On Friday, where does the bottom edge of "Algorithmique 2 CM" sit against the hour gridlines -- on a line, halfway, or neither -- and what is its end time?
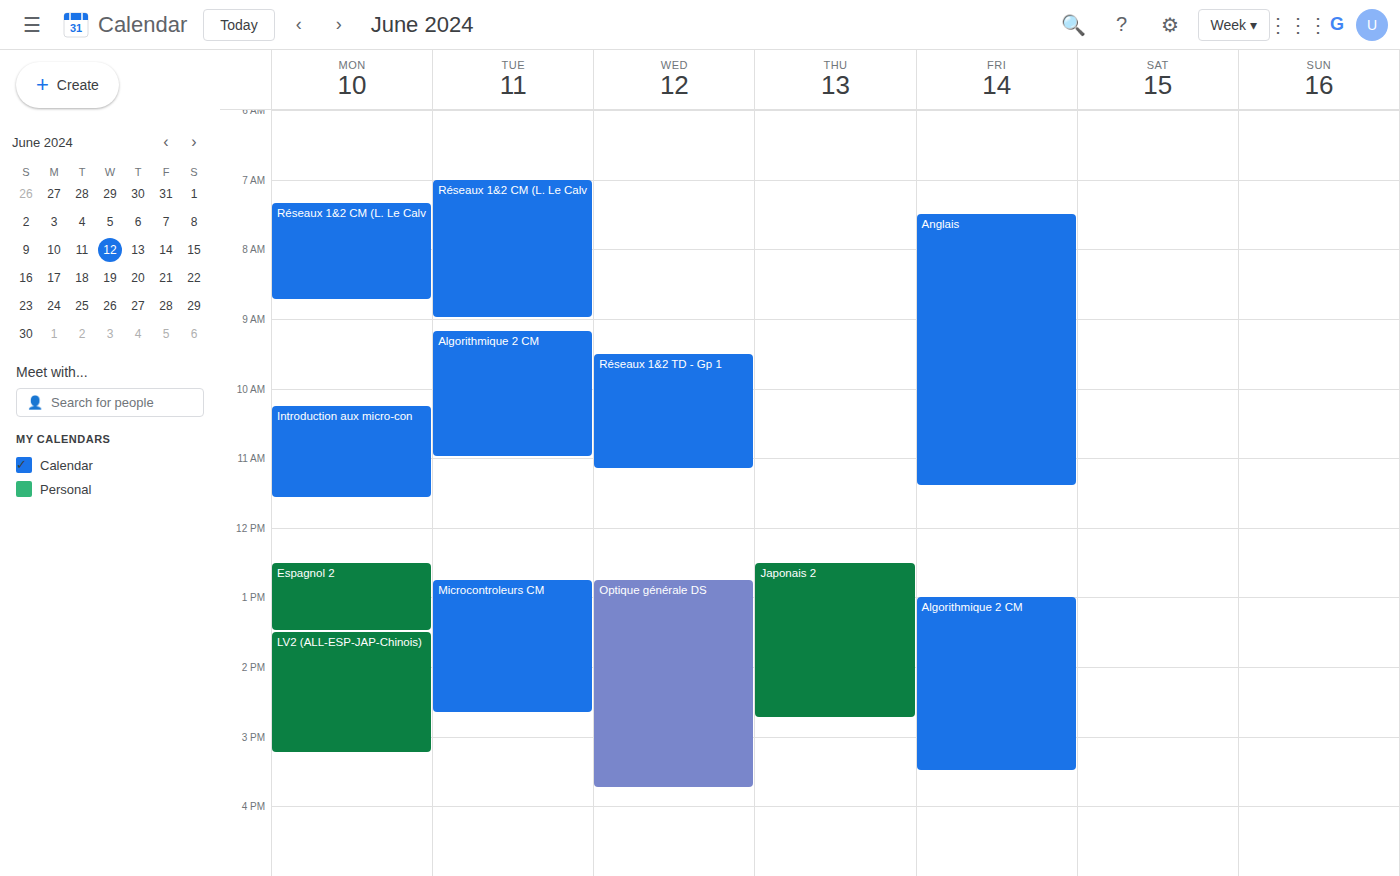
3:30 PM -- halfway between the 3 PM and 4 PM lines.